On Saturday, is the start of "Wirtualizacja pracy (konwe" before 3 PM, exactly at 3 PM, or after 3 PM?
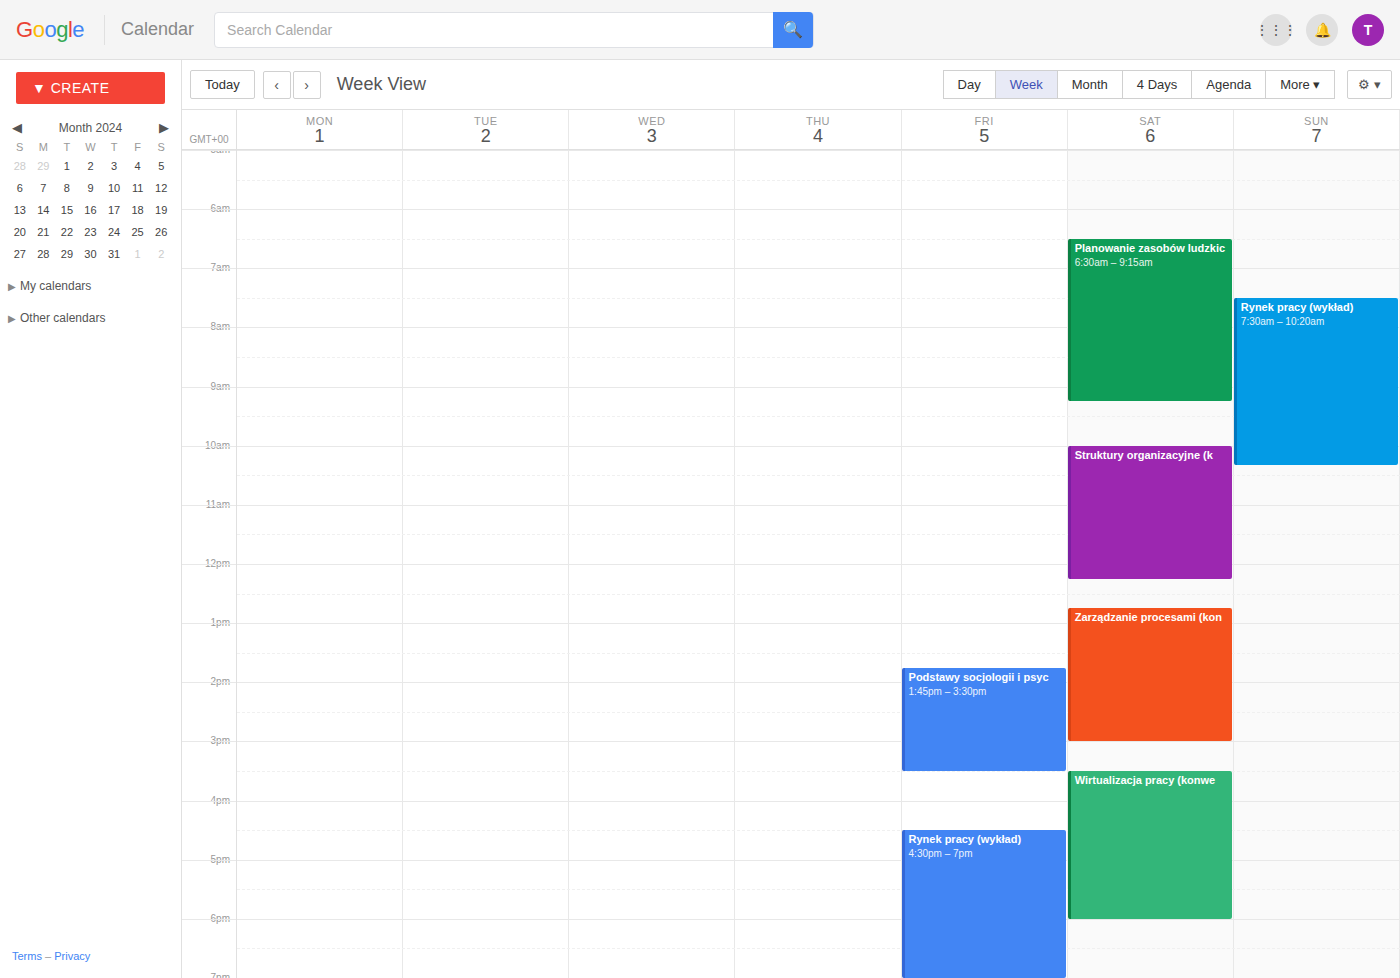
3:30 PM -- after 3 PM, 30 minutes below the 3 PM line.